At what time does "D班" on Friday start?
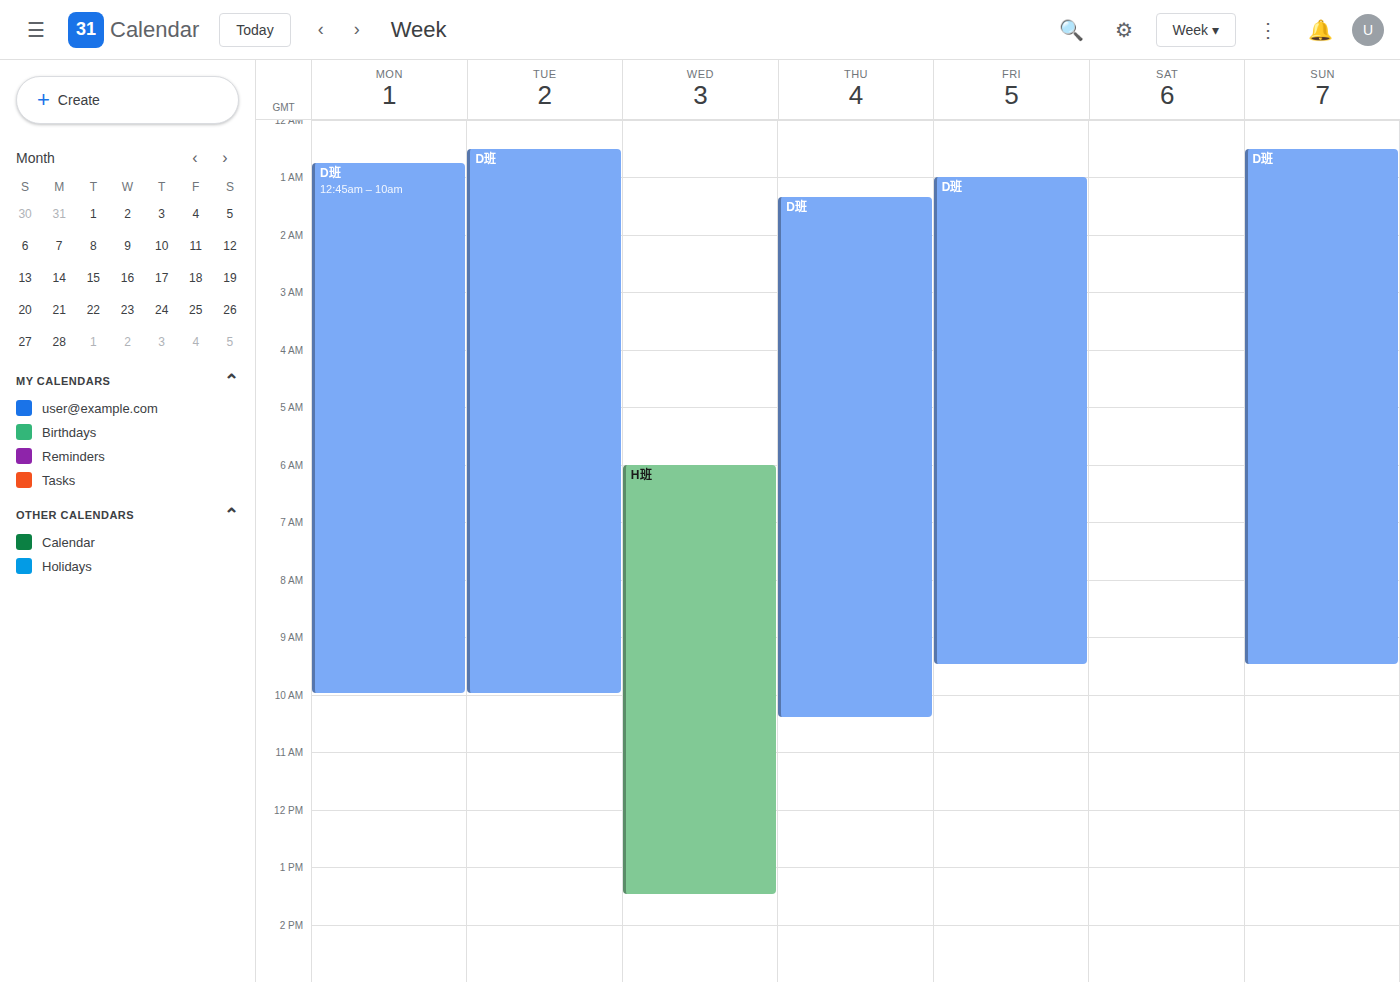
1:00 AM